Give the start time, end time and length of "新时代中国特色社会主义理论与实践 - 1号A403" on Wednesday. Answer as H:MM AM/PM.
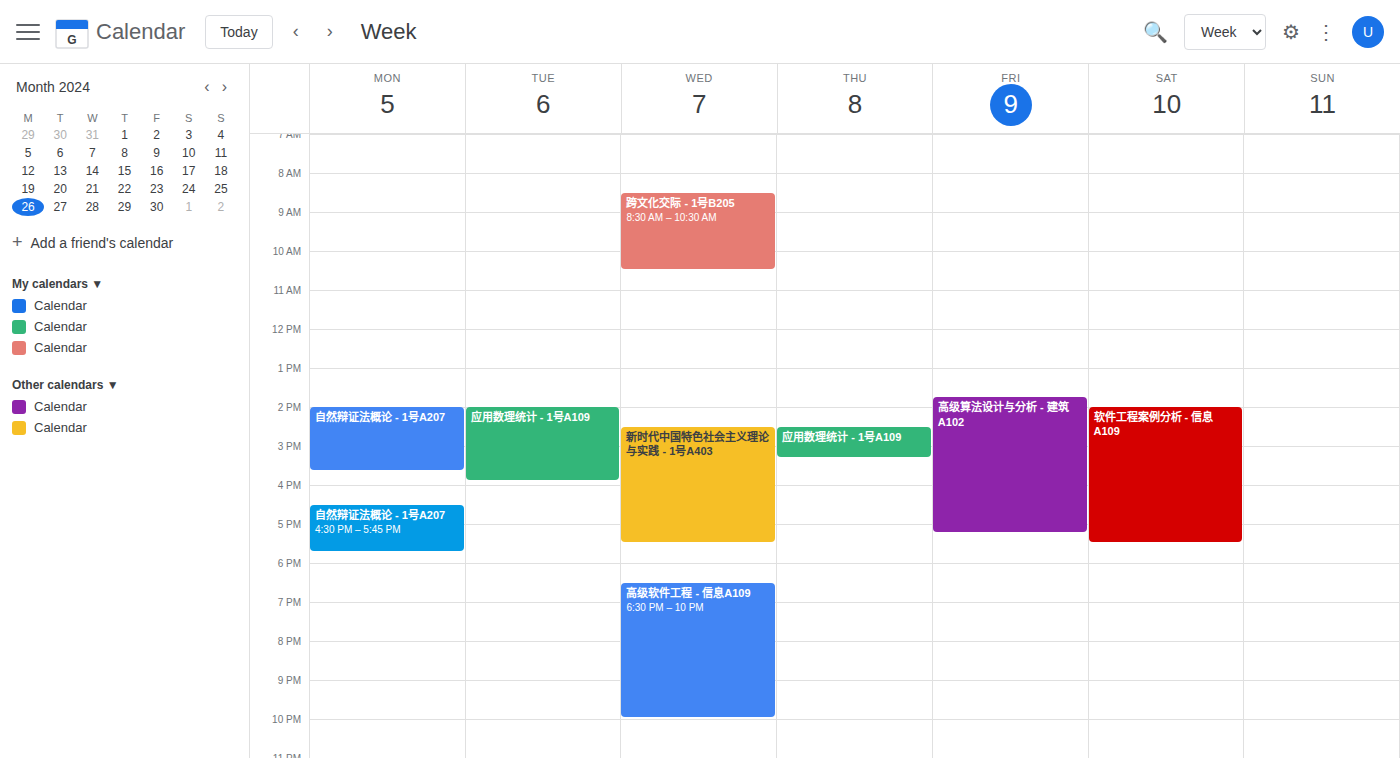
2:30 PM to 5:30 PM, 3 hours